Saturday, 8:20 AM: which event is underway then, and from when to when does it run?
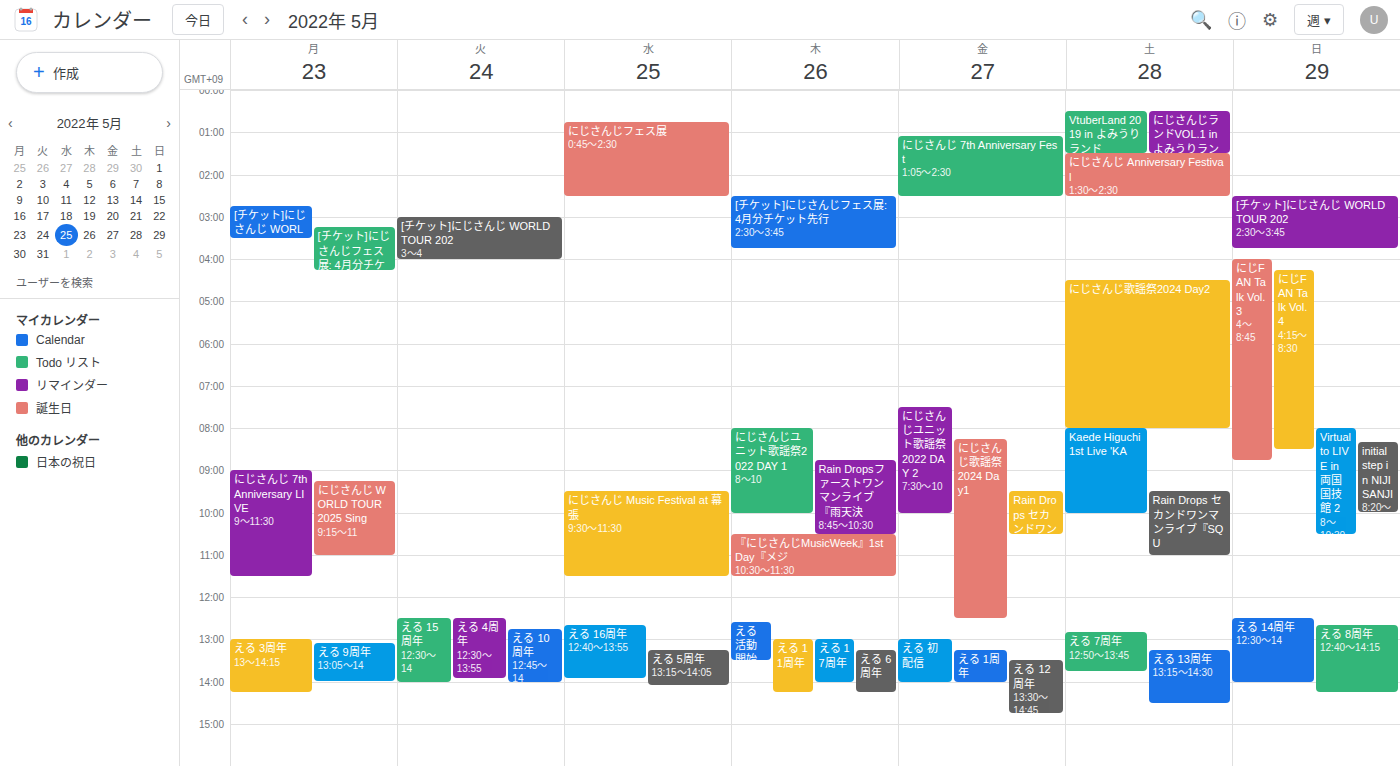
"Kaede Higuchi 1st Live 'KA", 8:00 AM to 10:00 AM